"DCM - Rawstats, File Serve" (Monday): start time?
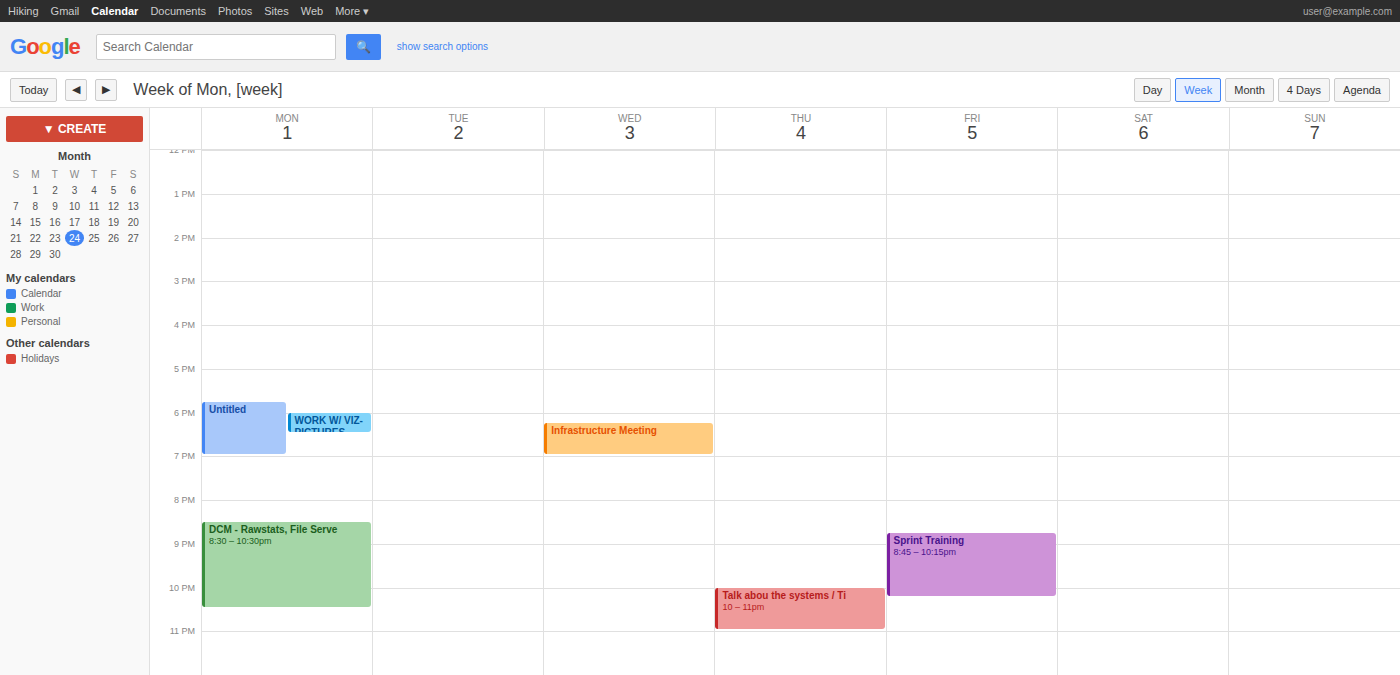
8:30 PM